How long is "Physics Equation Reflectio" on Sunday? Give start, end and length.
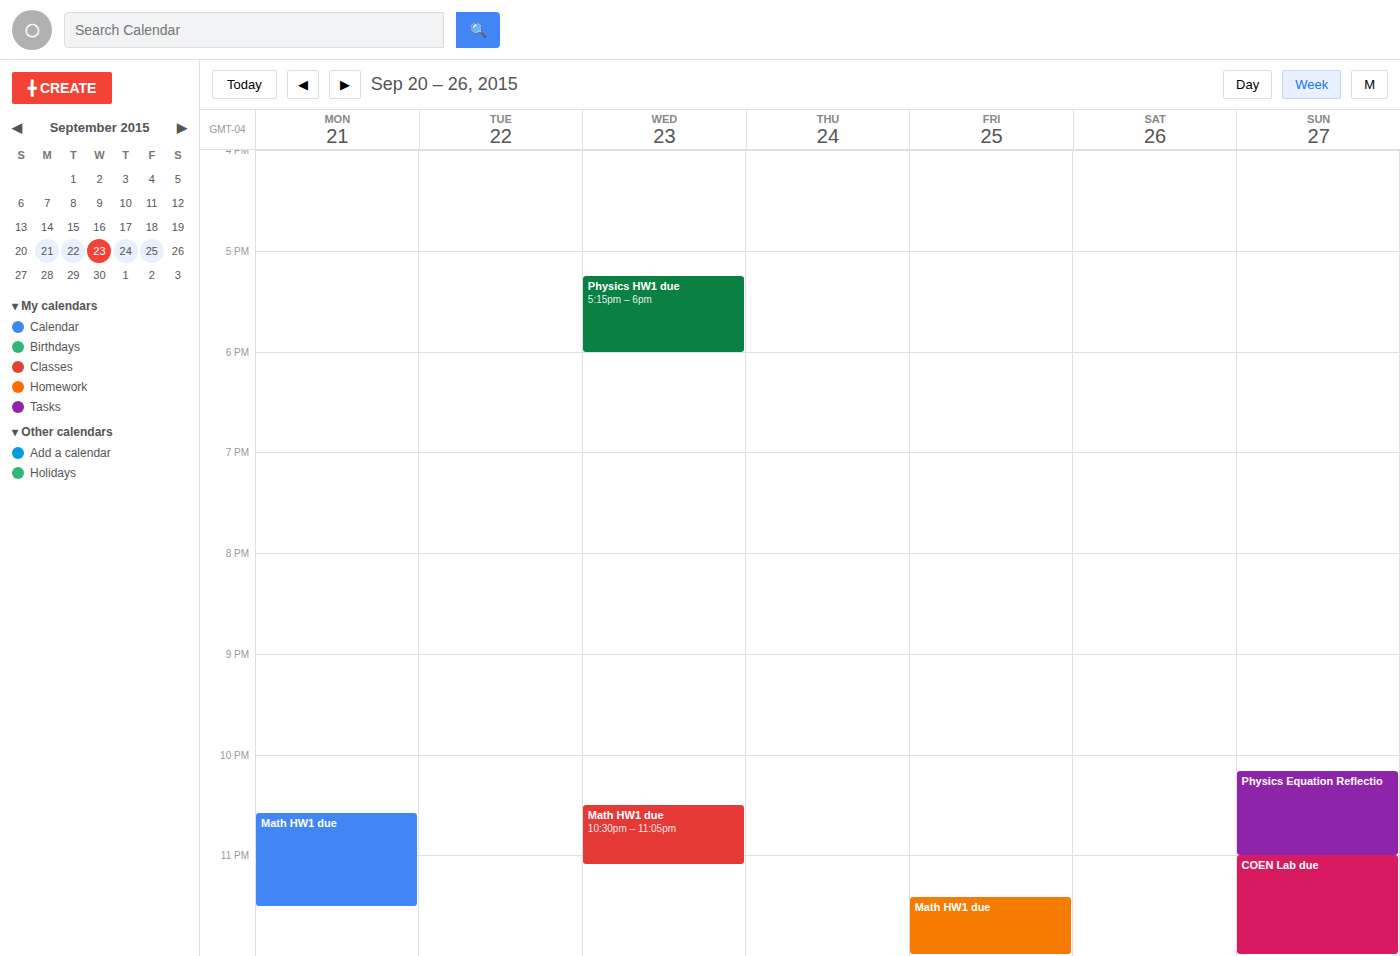
10:10 PM to 11:00 PM, 50 minutes